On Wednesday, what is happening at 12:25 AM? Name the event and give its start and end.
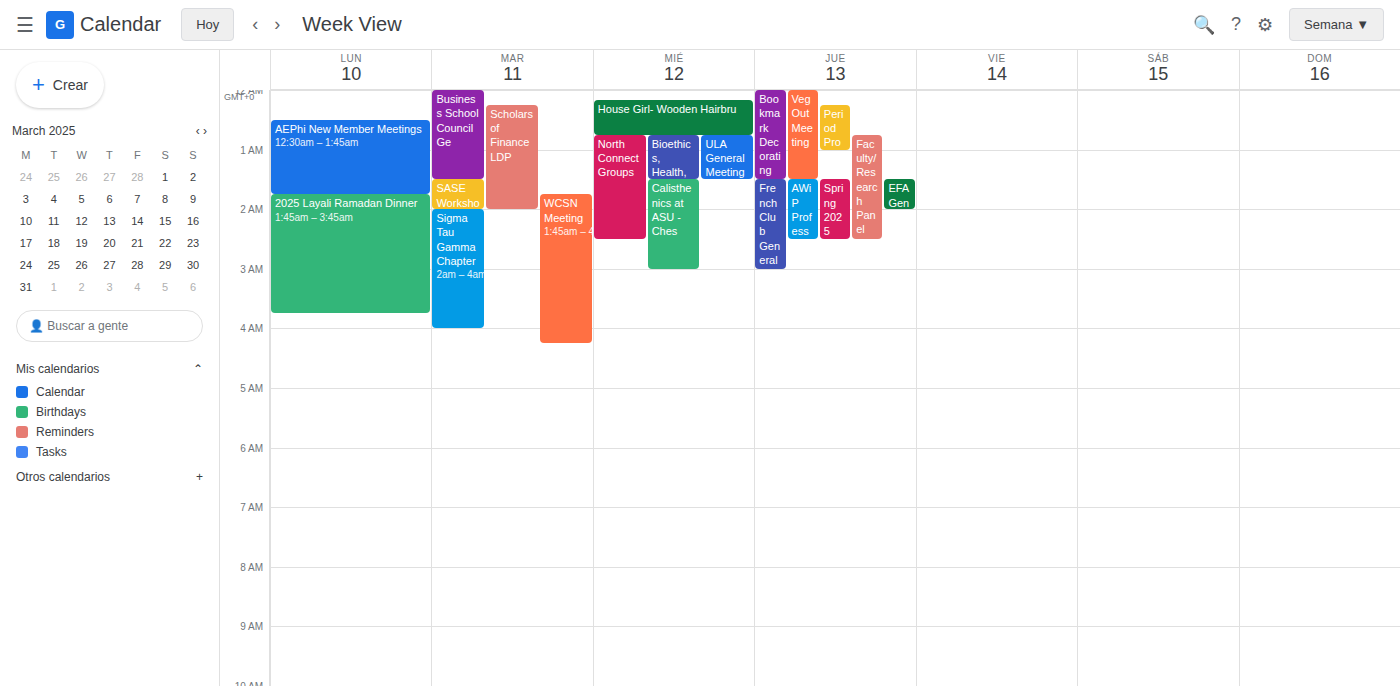
"House Girl- Wooden Hairbru", 12:10 AM to 12:45 AM